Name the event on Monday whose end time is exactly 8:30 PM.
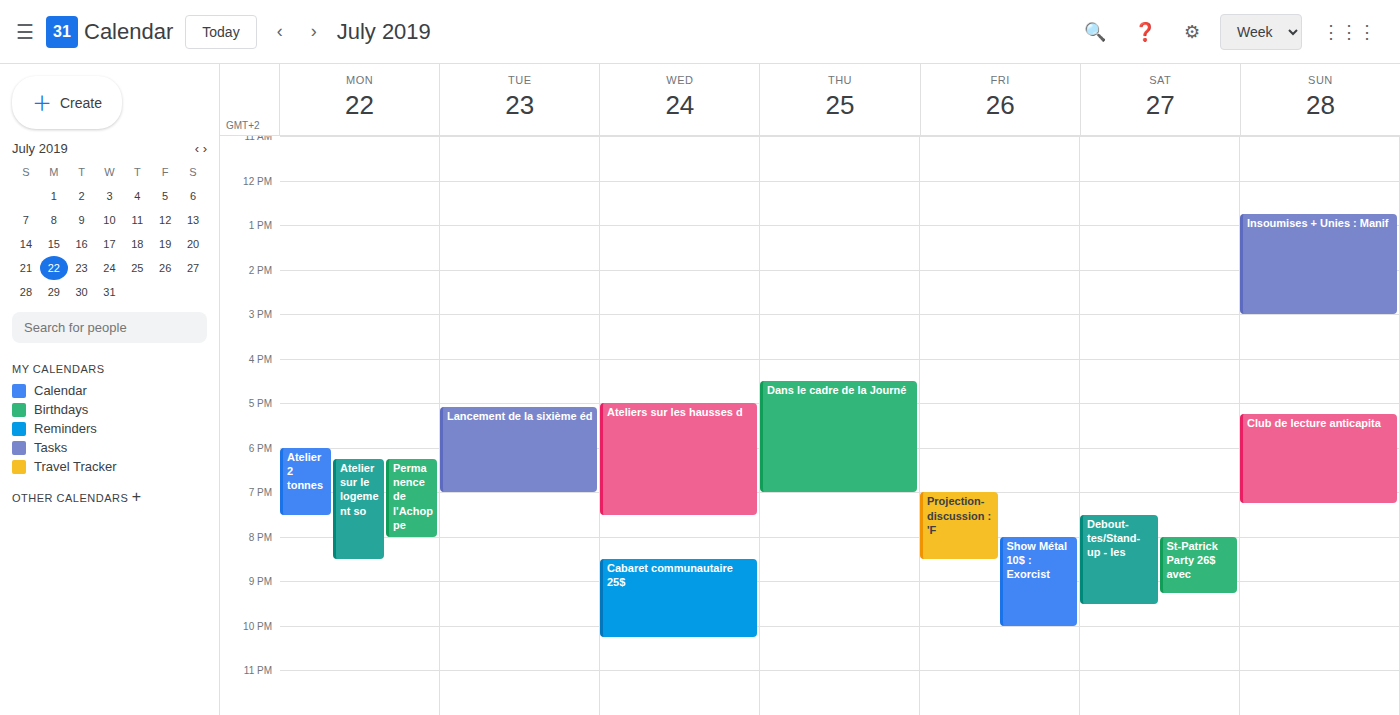
"Atelier sur le logement so"